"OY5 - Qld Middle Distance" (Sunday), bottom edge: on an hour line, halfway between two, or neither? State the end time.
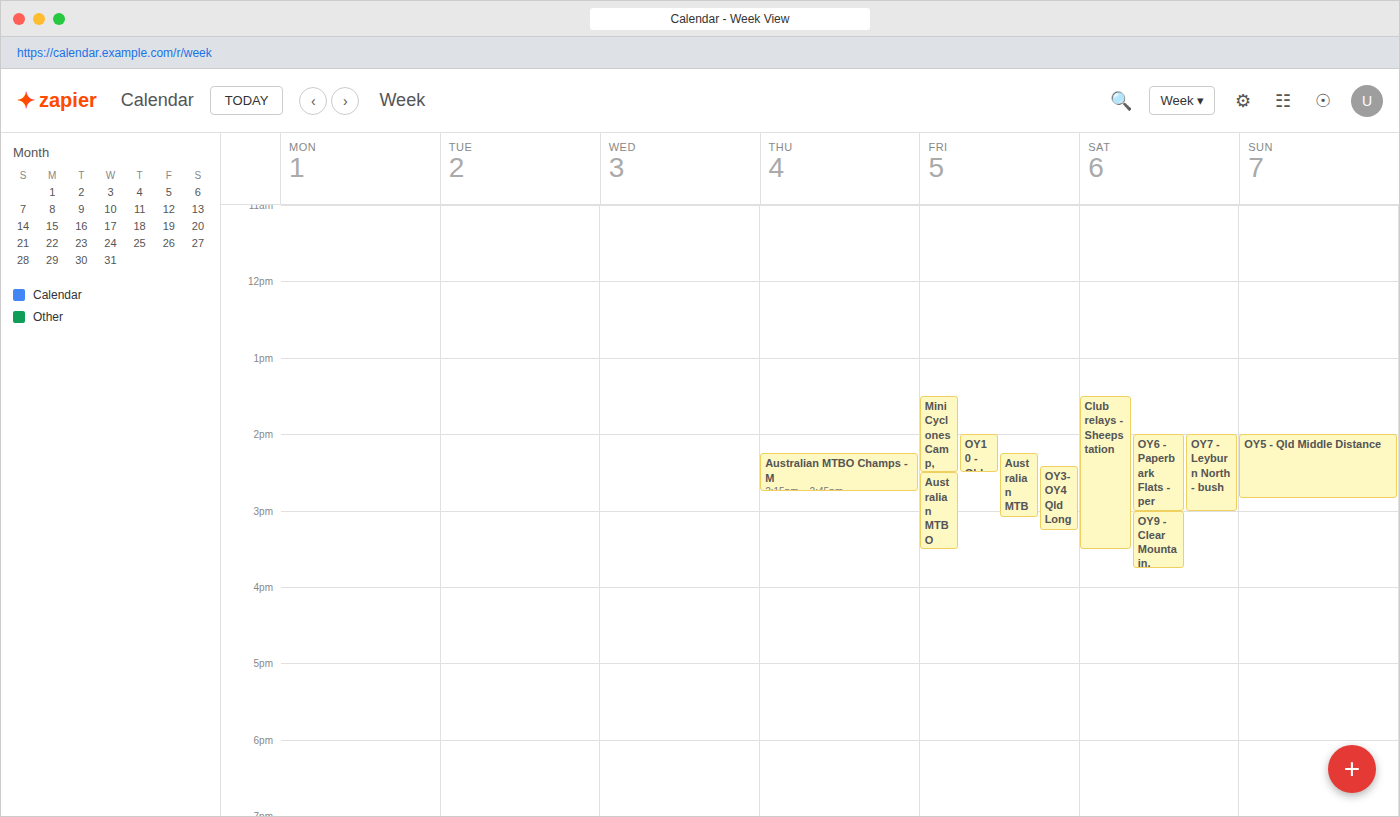
2:50 PM -- neither: 50 minutes below the 2 PM line and 10 minutes above the 3 PM line.